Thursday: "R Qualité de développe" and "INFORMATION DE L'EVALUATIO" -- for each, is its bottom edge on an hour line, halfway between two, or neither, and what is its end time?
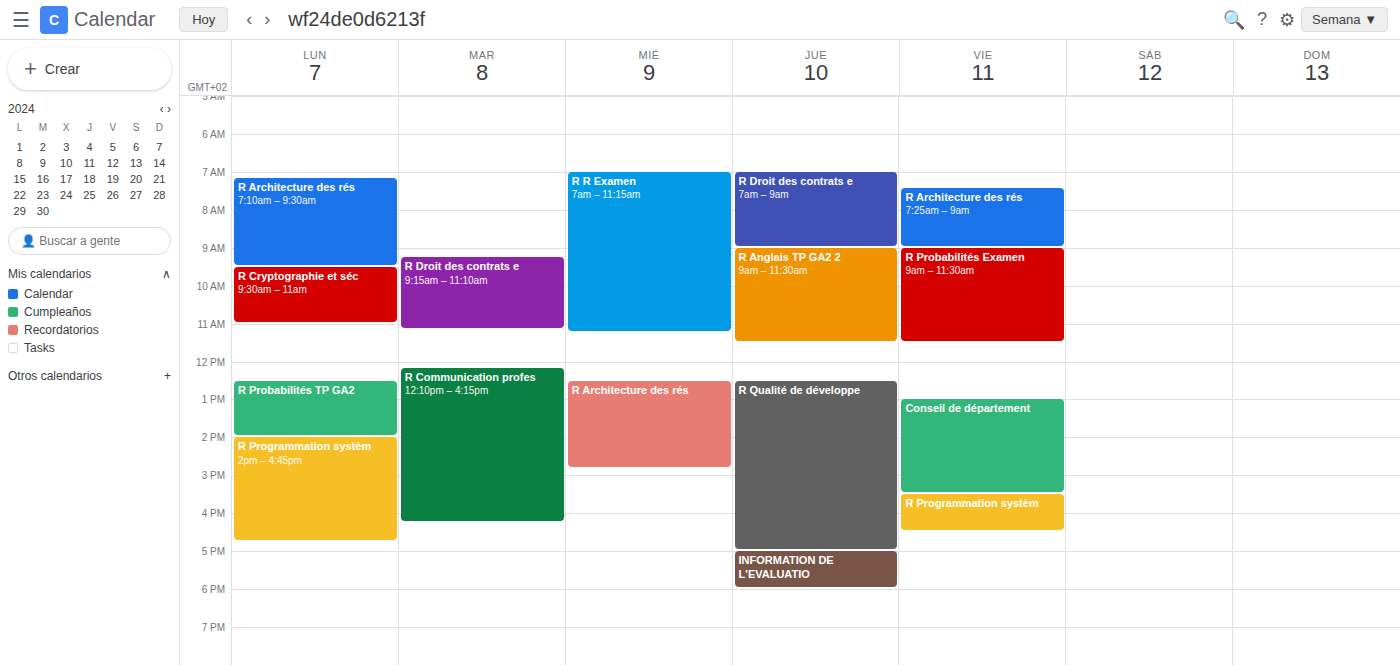
"R Qualité de développe": 17:00, exactly on the 17:00 line. "INFORMATION DE L'EVALUATIO": 18:00, exactly on the 18:00 line.